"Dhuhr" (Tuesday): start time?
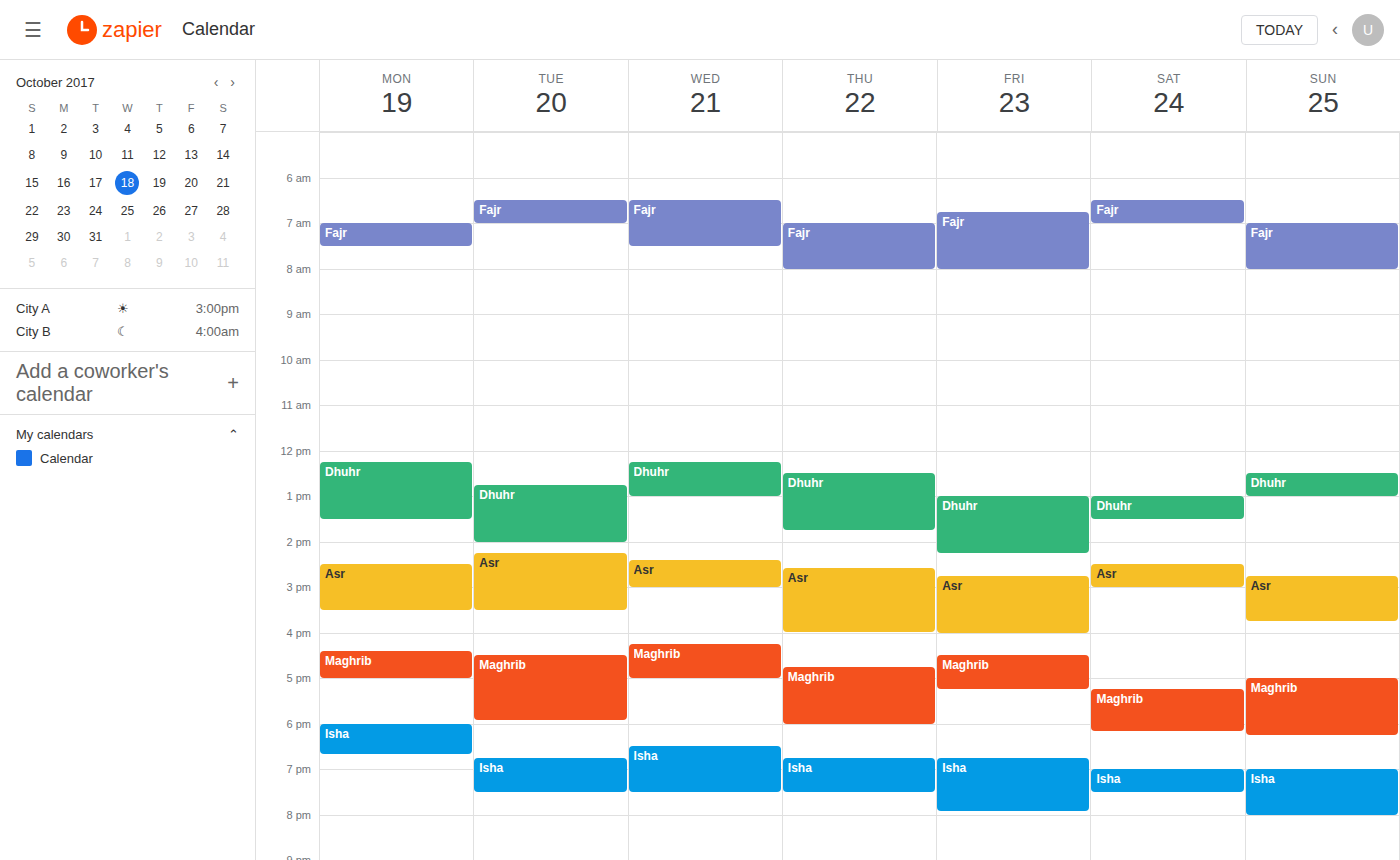
12:45 PM